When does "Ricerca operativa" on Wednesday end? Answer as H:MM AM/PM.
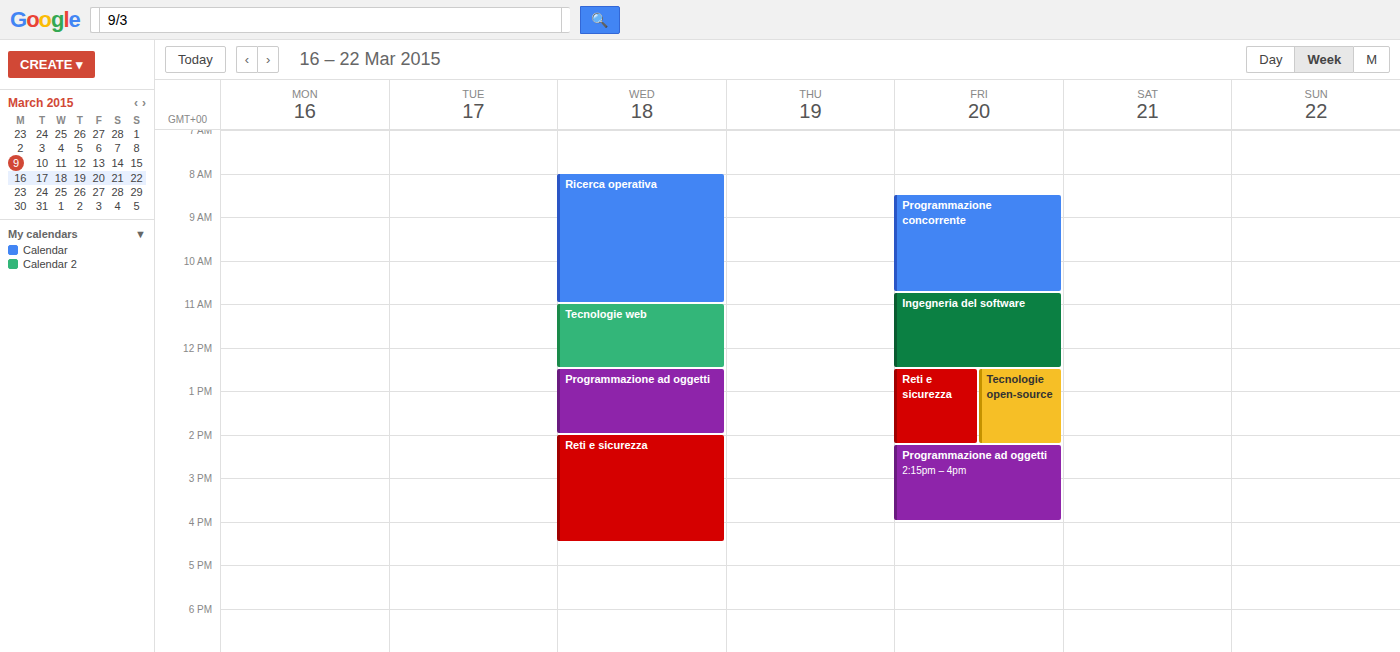
11:00 AM